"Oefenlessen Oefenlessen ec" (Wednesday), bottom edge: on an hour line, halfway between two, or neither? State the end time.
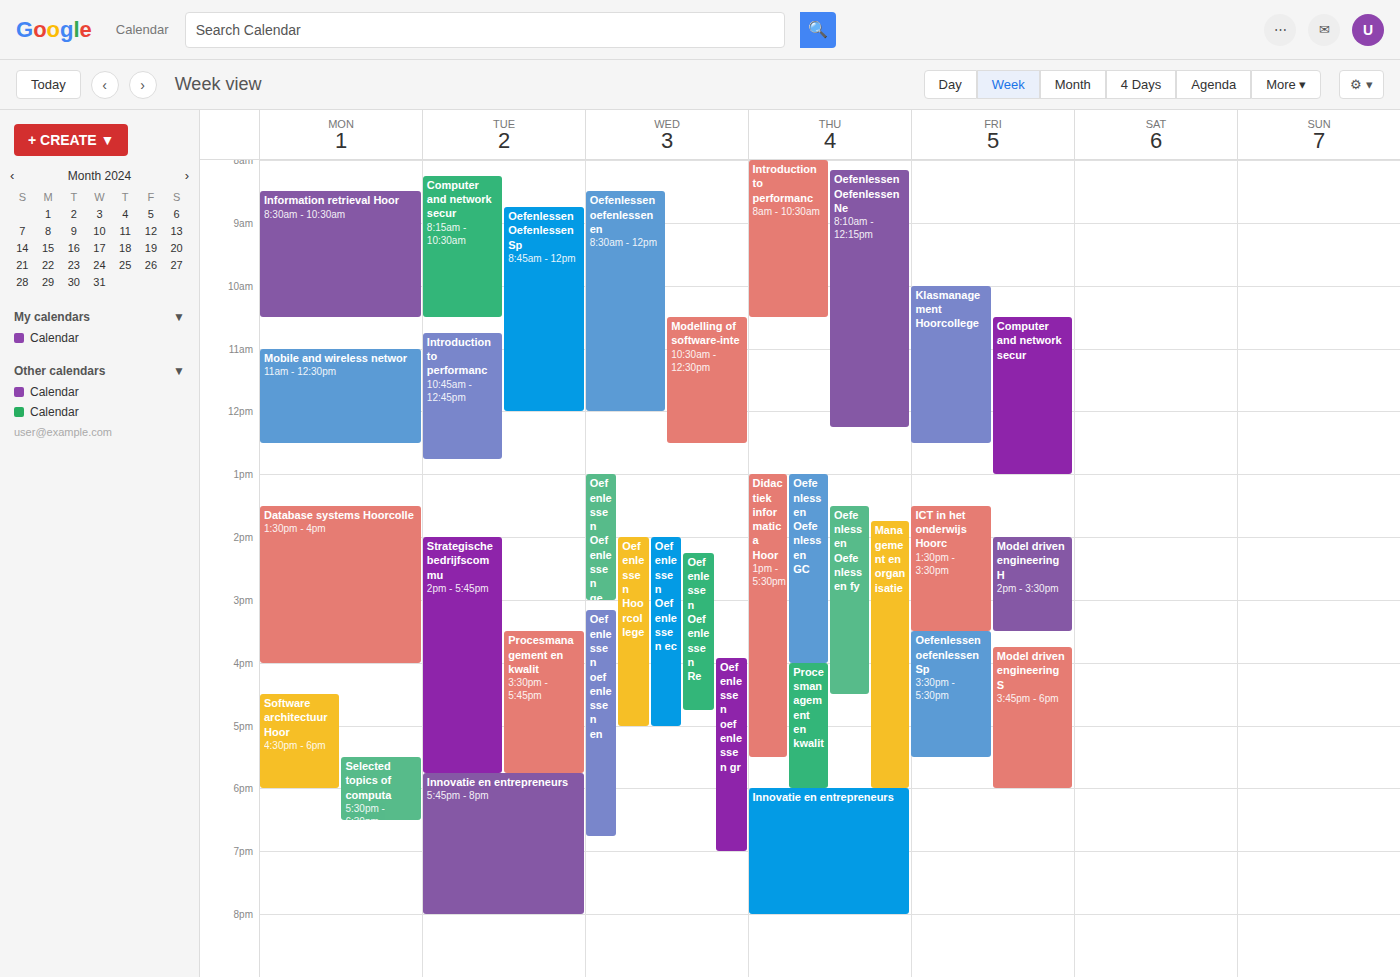
5:00 PM -- exactly on the 5 PM line.